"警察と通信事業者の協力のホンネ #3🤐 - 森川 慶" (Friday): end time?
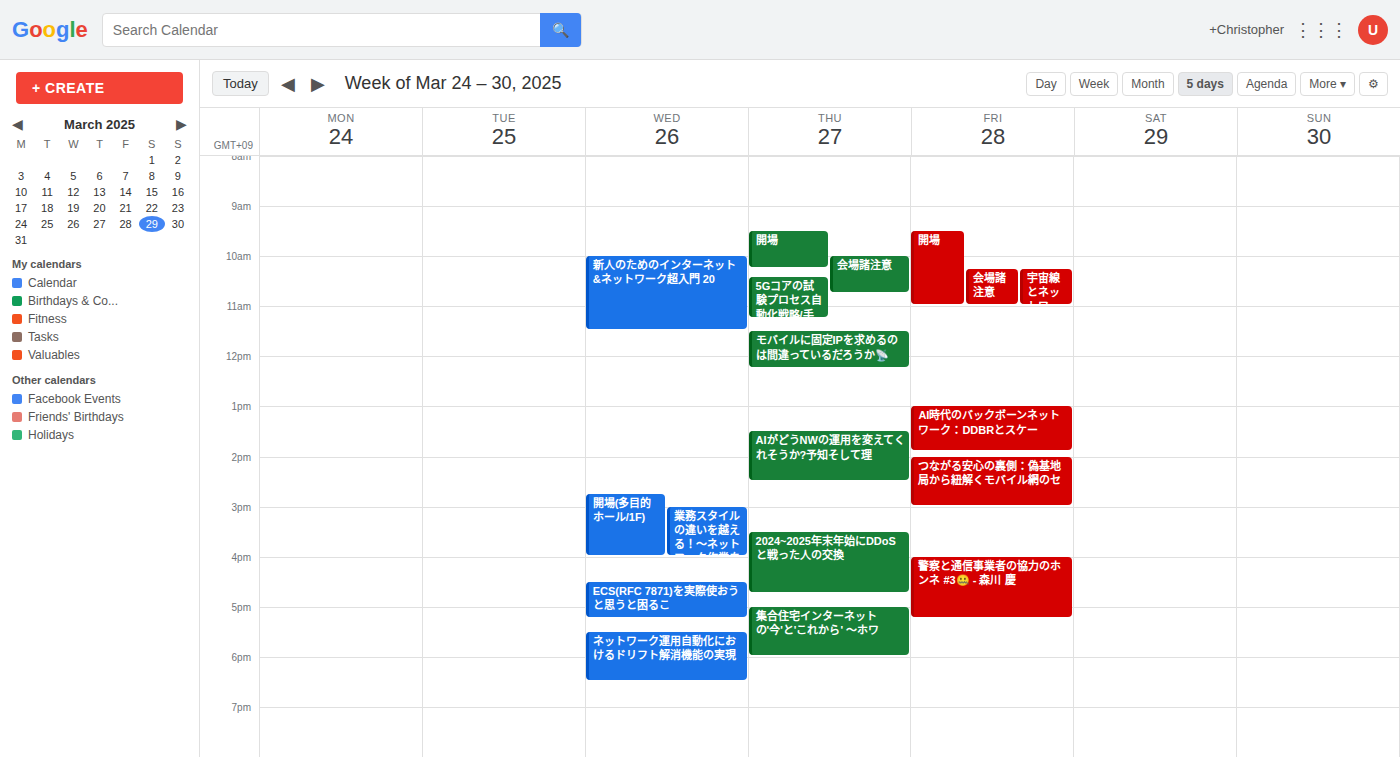
17:15